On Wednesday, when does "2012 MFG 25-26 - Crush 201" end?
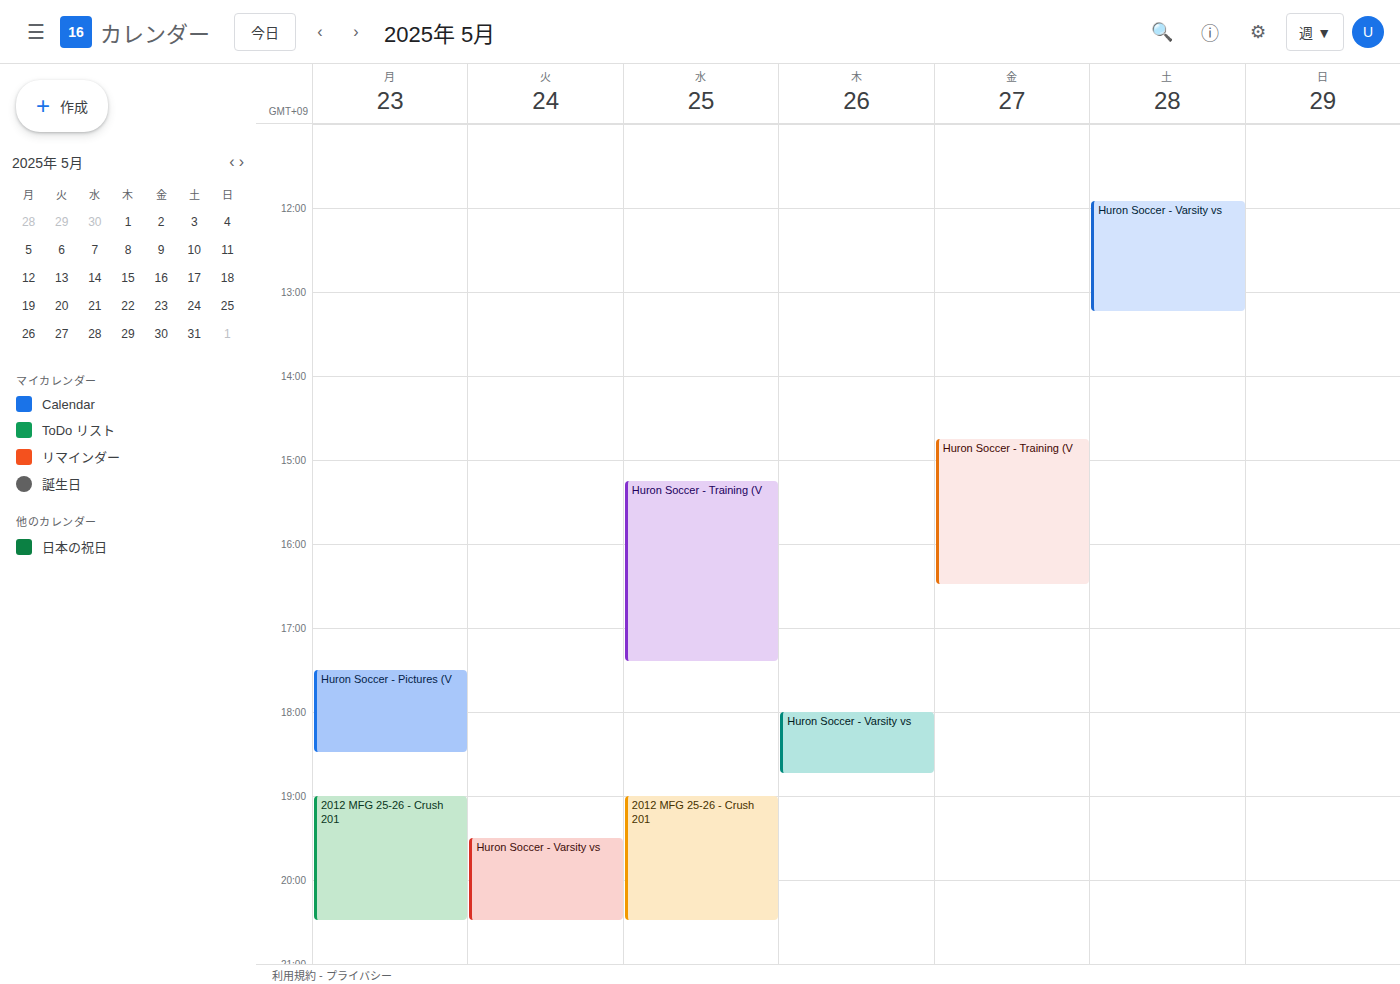
8:30 PM